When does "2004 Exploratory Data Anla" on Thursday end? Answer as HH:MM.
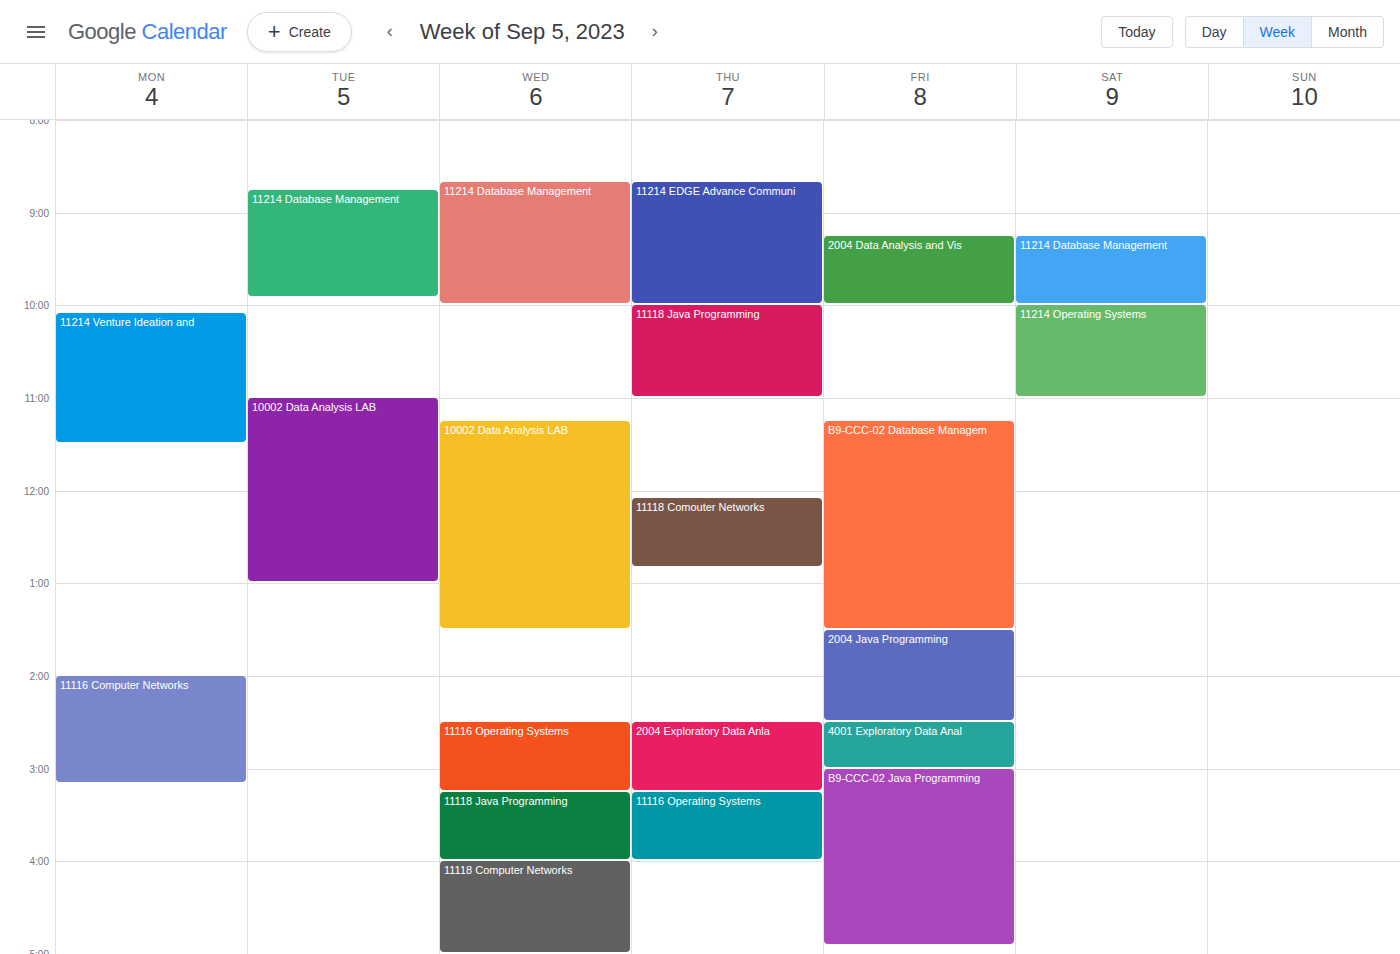
15:15